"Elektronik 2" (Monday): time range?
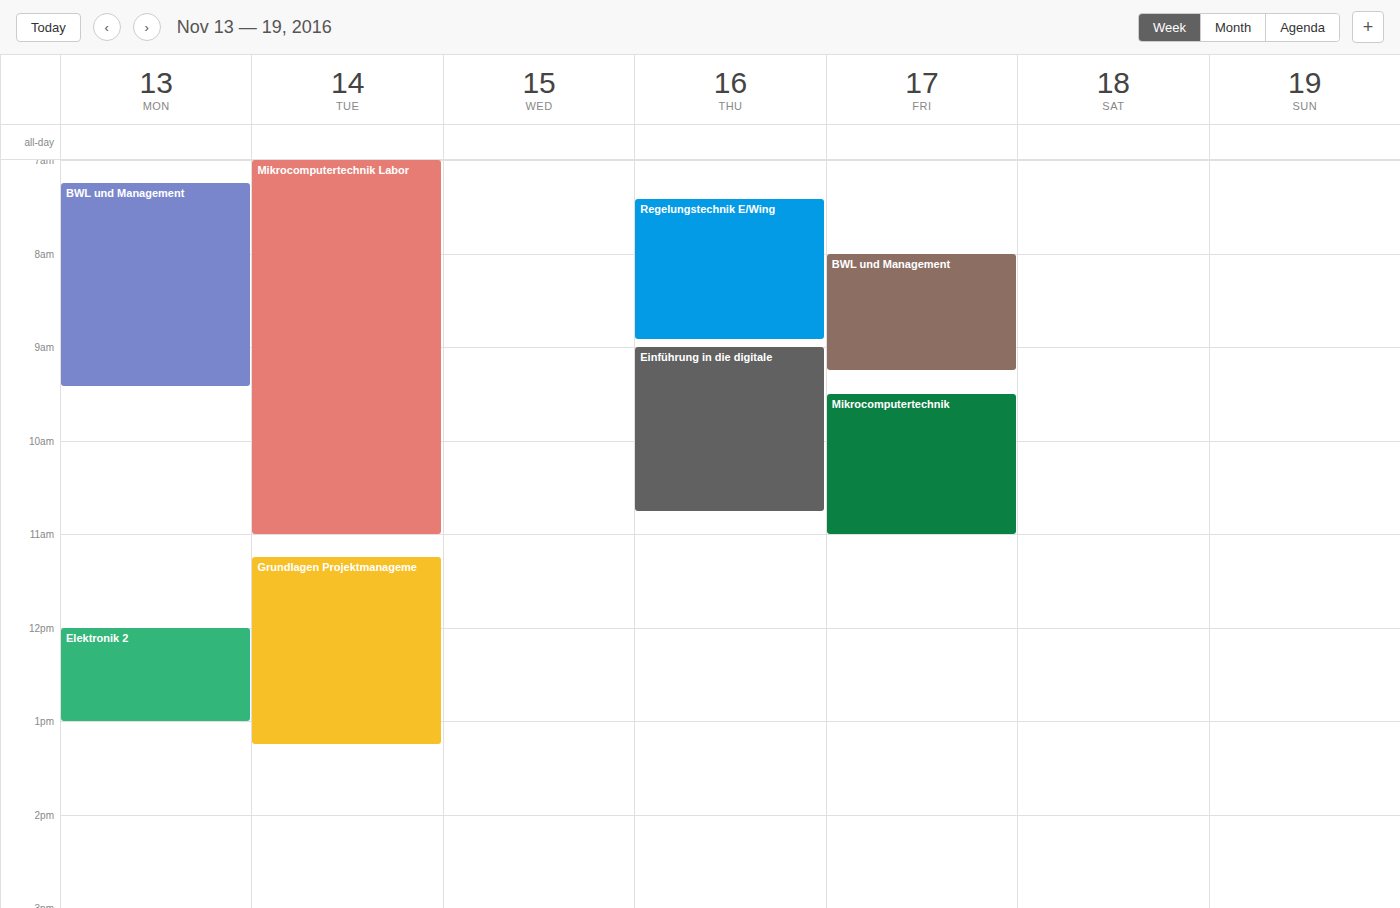
12:00 PM to 1:00 PM